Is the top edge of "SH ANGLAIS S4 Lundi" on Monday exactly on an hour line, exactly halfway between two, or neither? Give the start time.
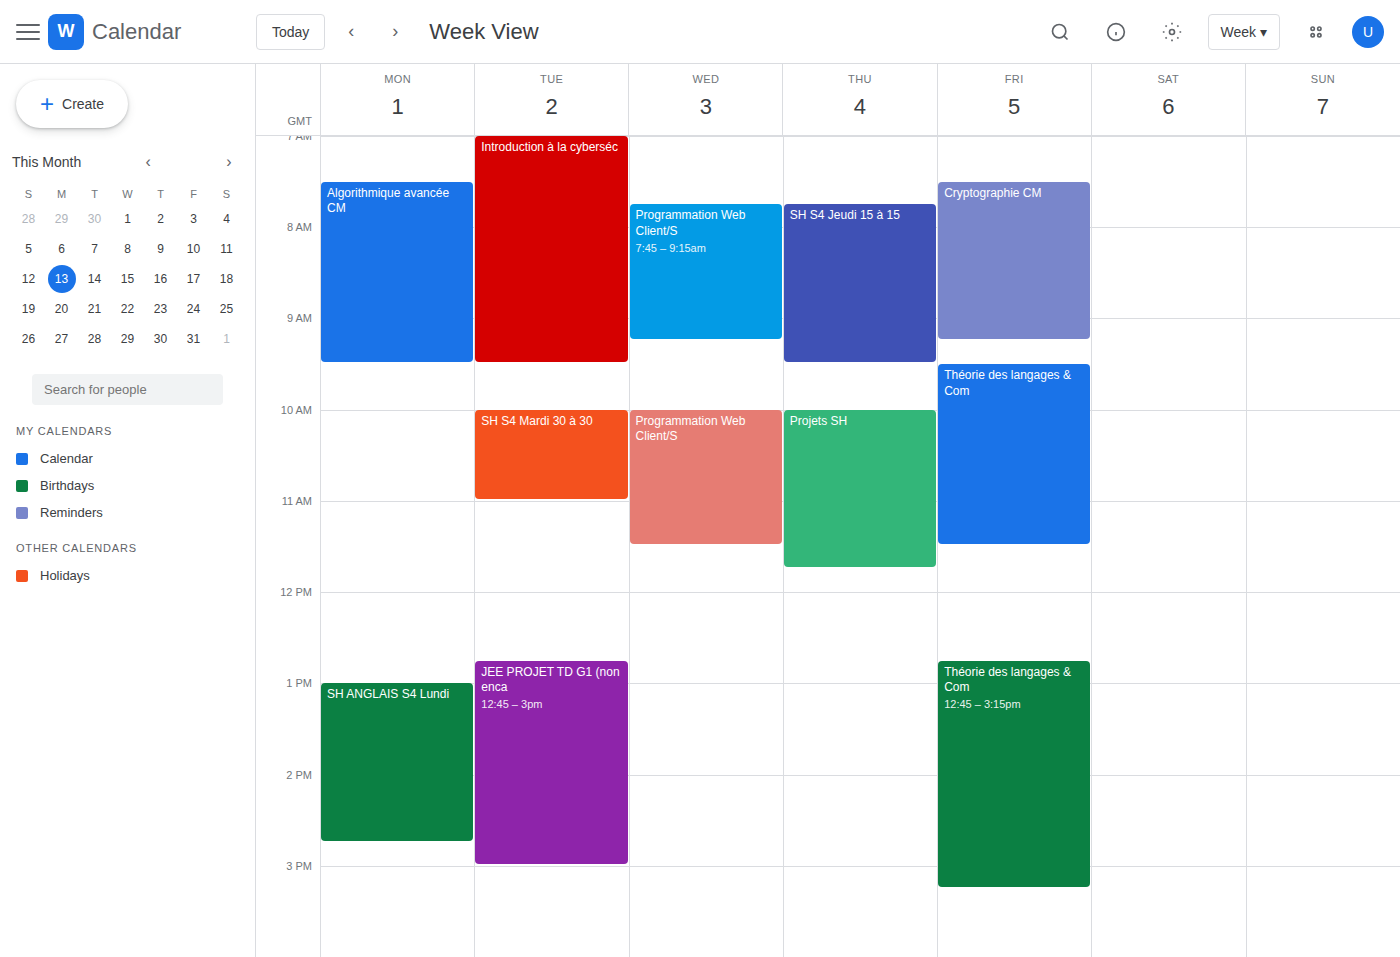
1:00 PM -- exactly on the 1 PM line.